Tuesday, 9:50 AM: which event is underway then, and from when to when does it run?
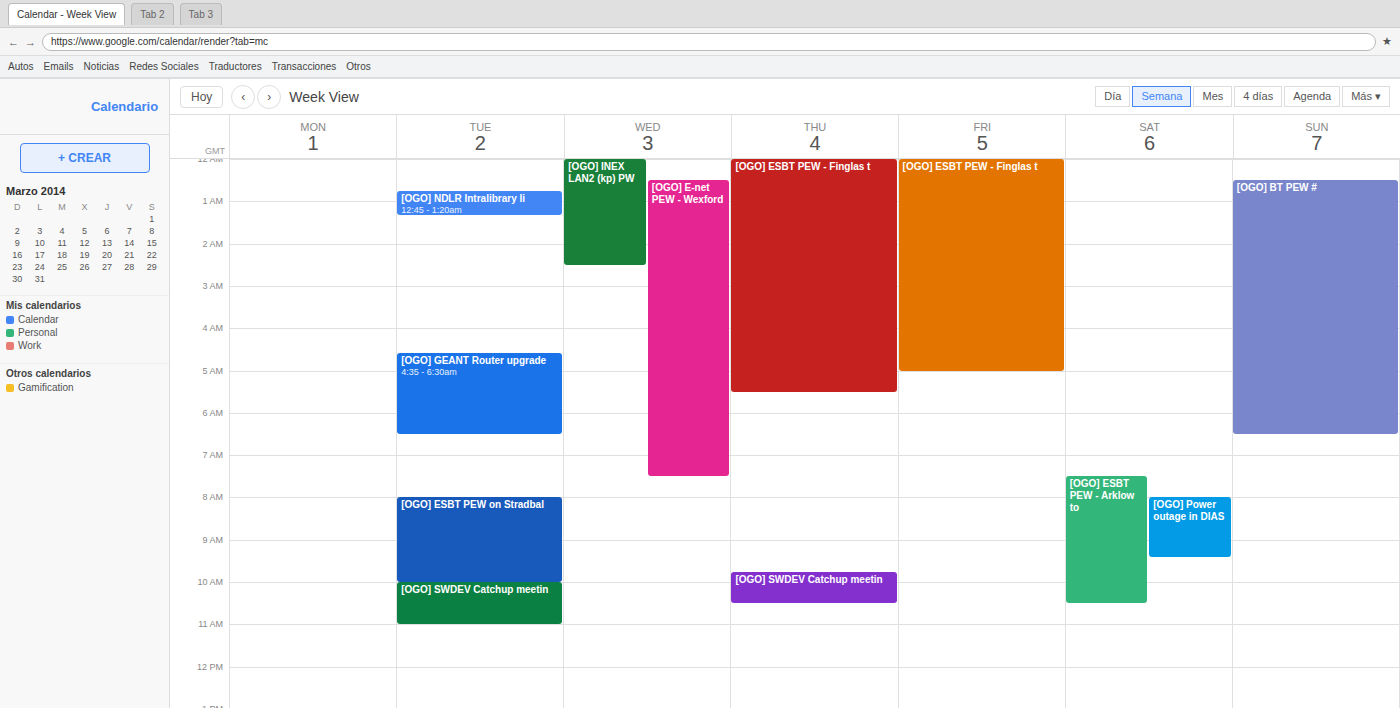
"[OGO] ESBT PEW on Stradbal", 8:00 AM to 10:00 AM